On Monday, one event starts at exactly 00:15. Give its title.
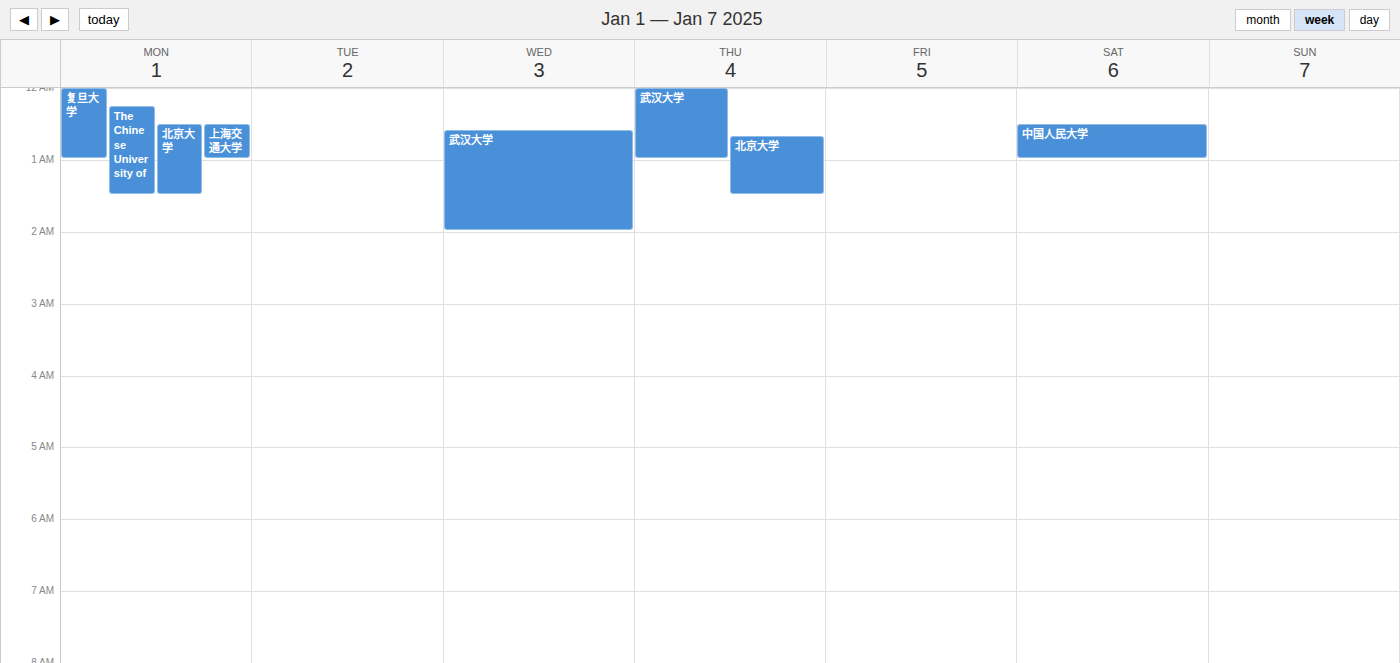
"The Chinese University of"